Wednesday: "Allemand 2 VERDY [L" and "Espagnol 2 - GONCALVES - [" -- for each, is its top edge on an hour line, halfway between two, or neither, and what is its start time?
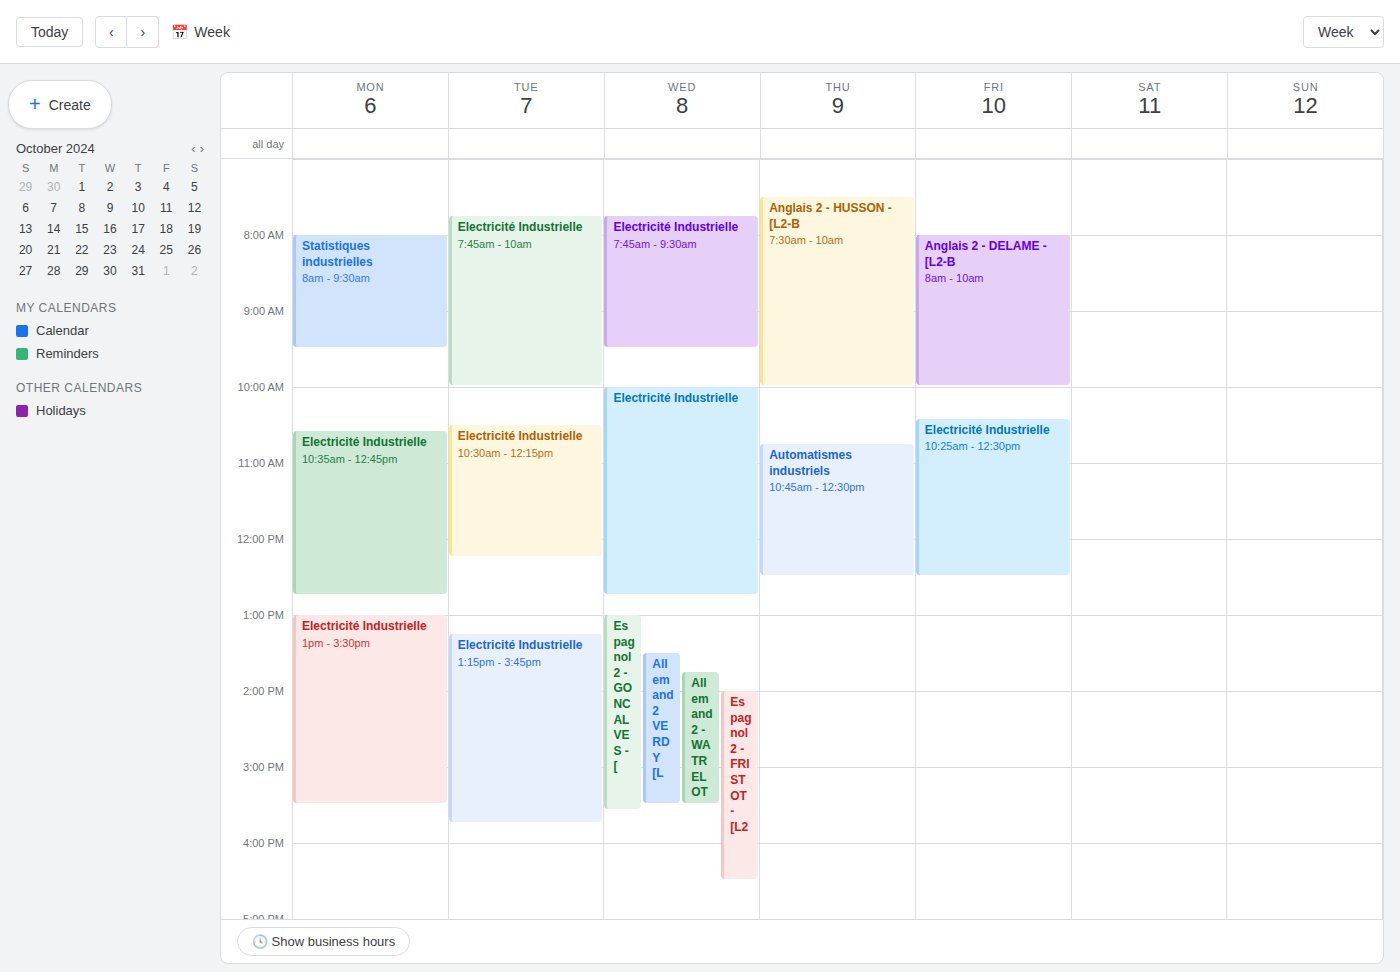
"Allemand 2 VERDY [L": 1:30 PM, halfway between the 1 PM and 2 PM lines. "Espagnol 2 - GONCALVES - [": 1:00 PM, exactly on the 1 PM line.